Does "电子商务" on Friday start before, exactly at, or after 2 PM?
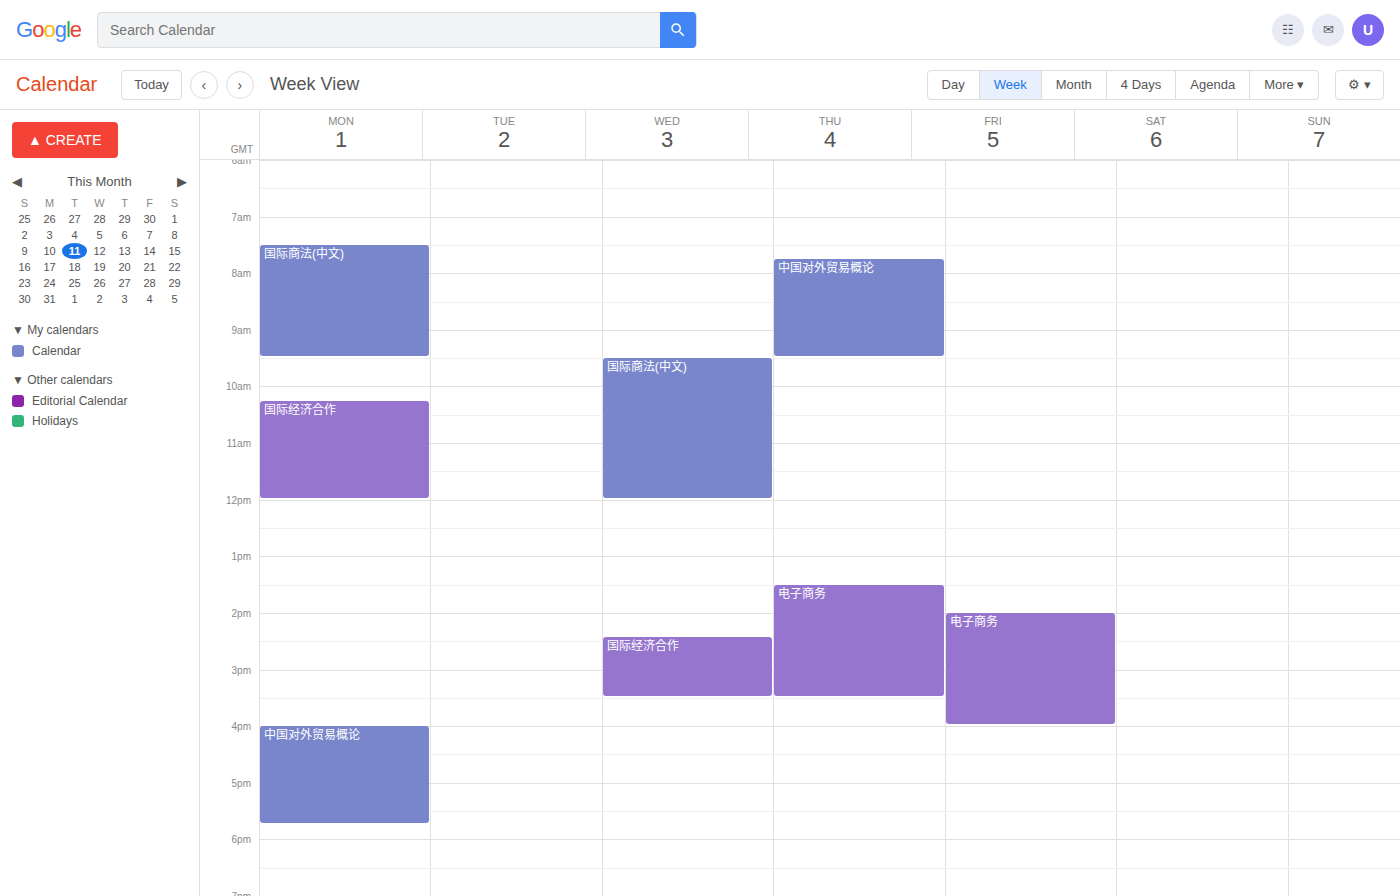
2:00 PM -- exactly at 2 PM, on the 2 PM line.